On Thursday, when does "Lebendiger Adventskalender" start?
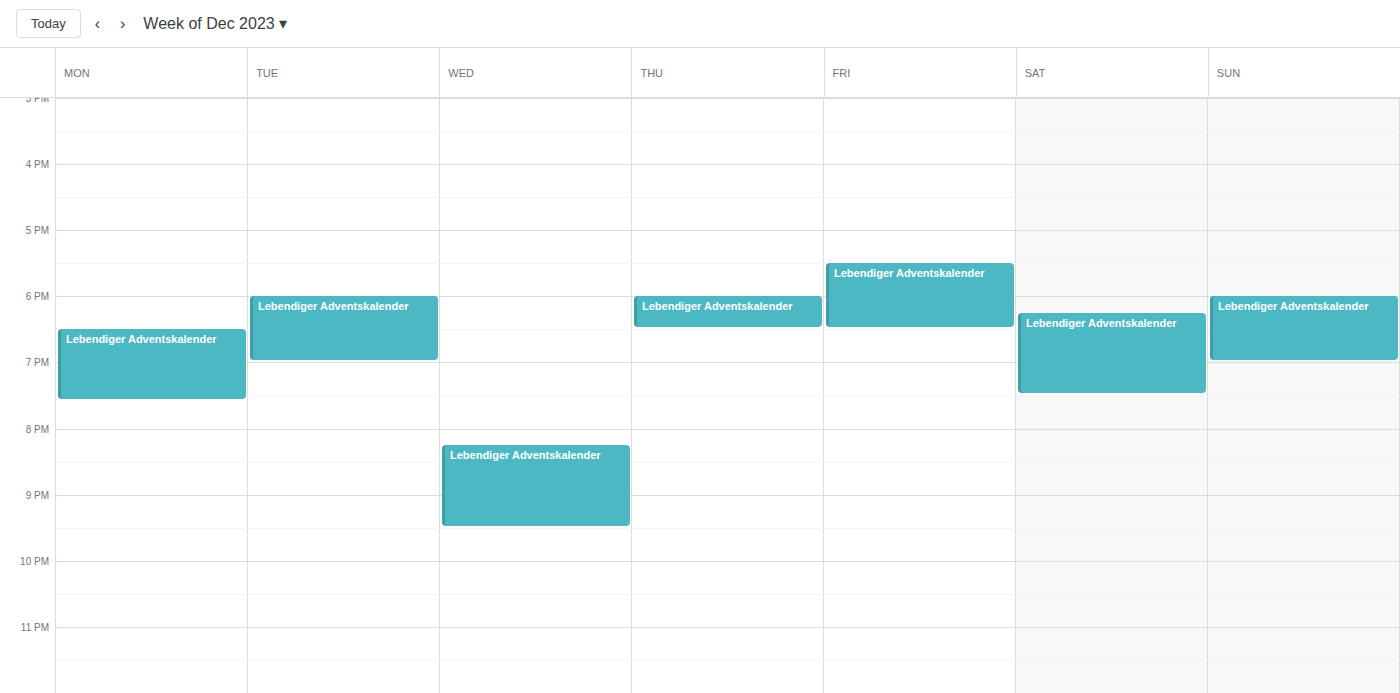
6:00 PM